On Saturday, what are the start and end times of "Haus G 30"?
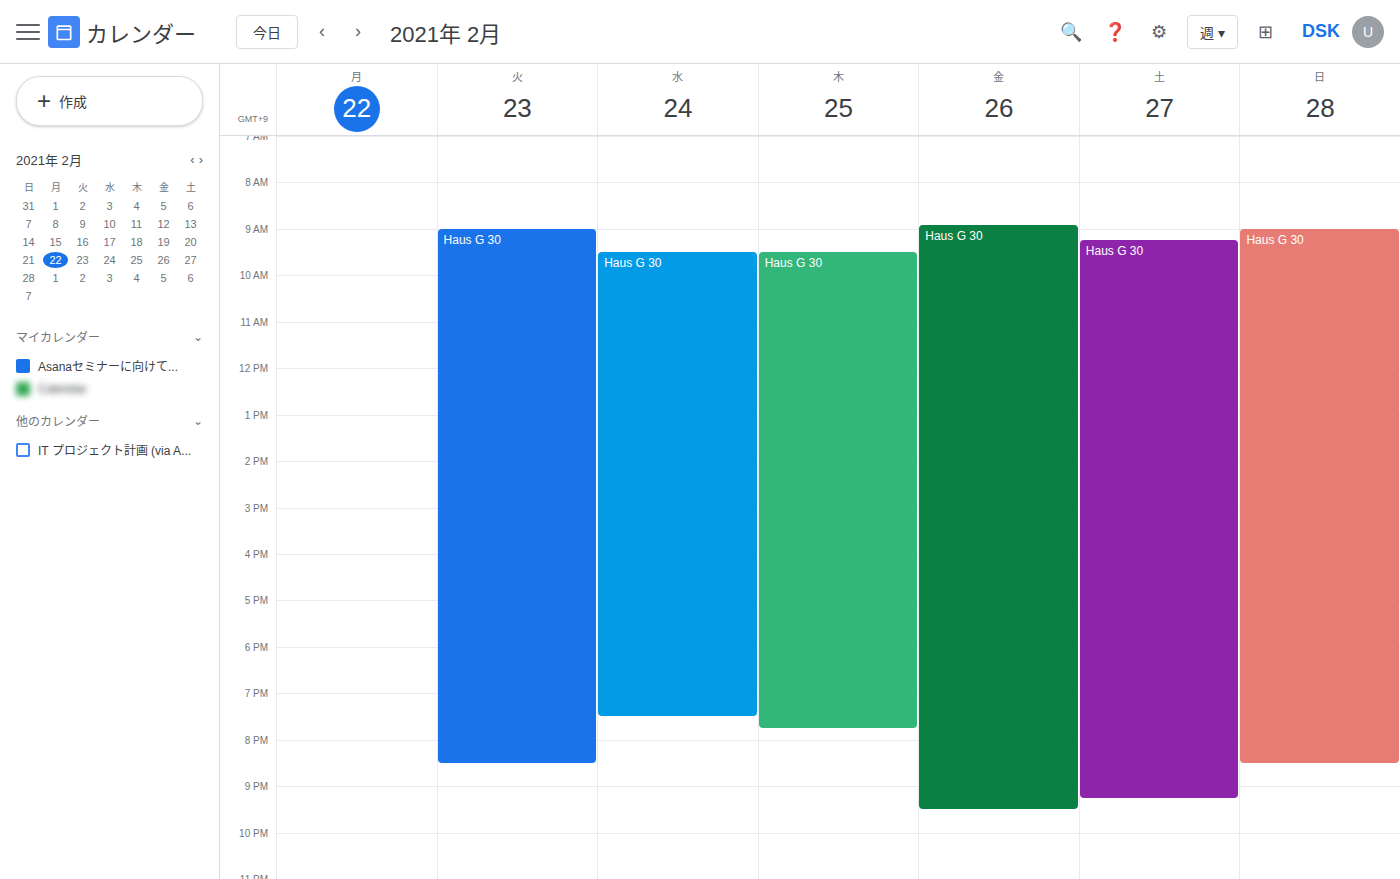
9:15 AM to 9:15 PM